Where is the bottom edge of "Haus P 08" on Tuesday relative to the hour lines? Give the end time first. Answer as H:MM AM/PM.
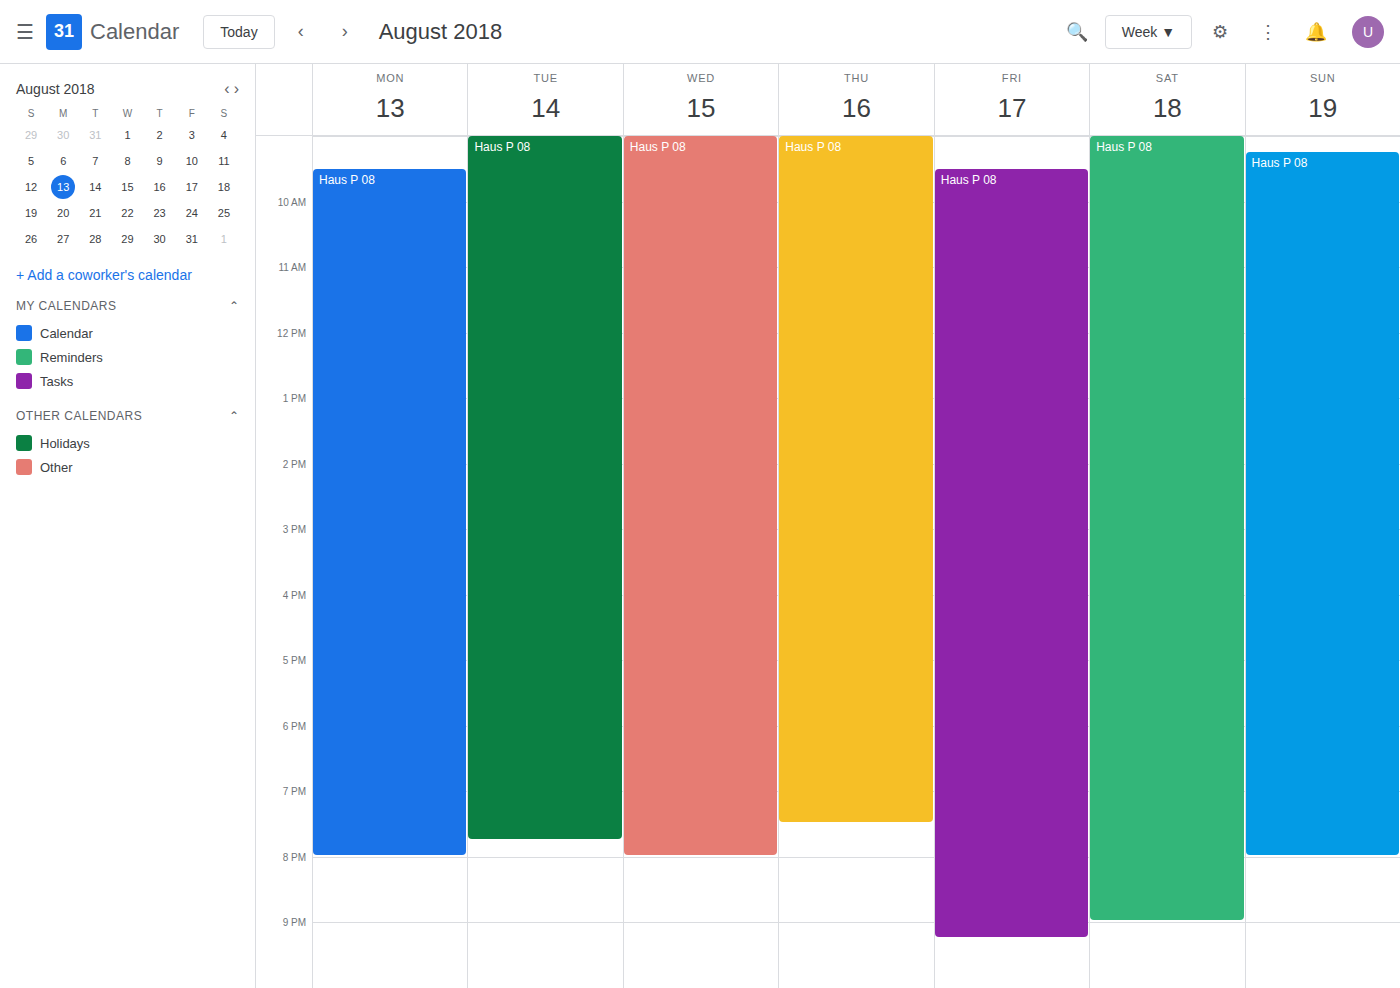
7:45 PM -- neither: three quarters of the way from the 7 PM line to the 8 PM line.